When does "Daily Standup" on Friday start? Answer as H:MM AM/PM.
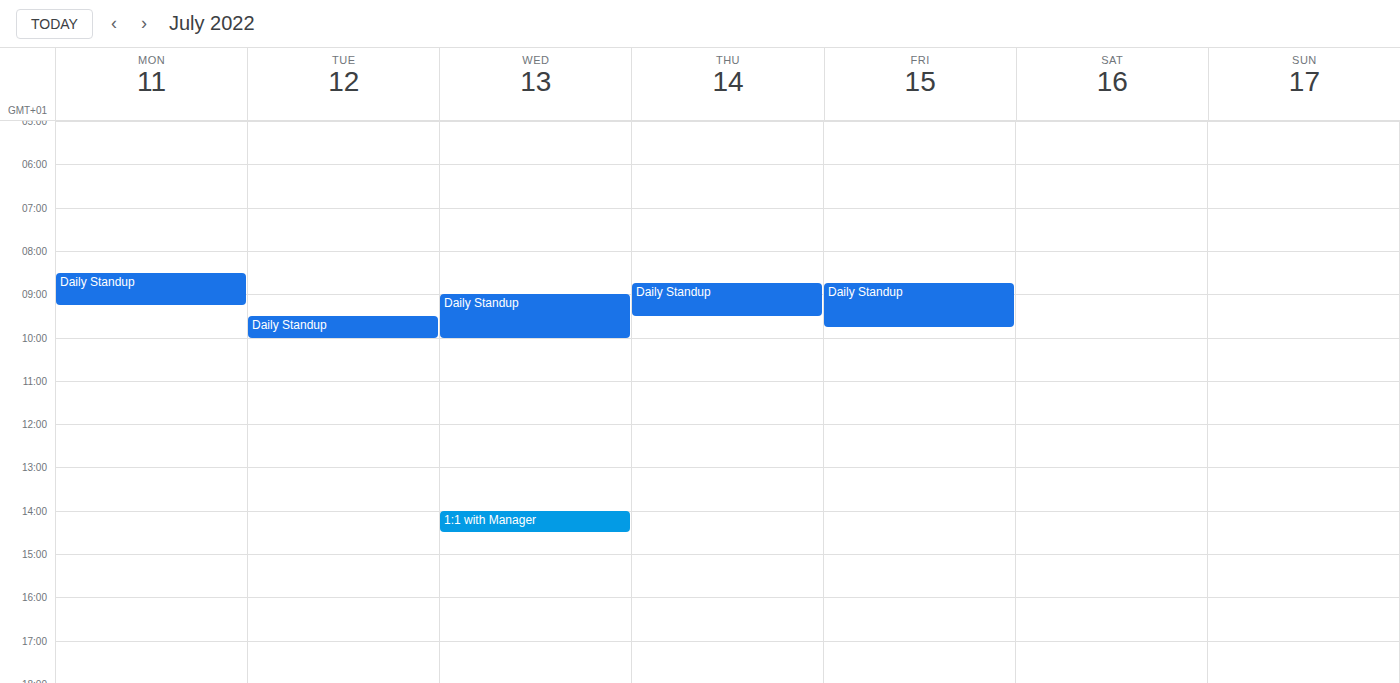
8:45 AM